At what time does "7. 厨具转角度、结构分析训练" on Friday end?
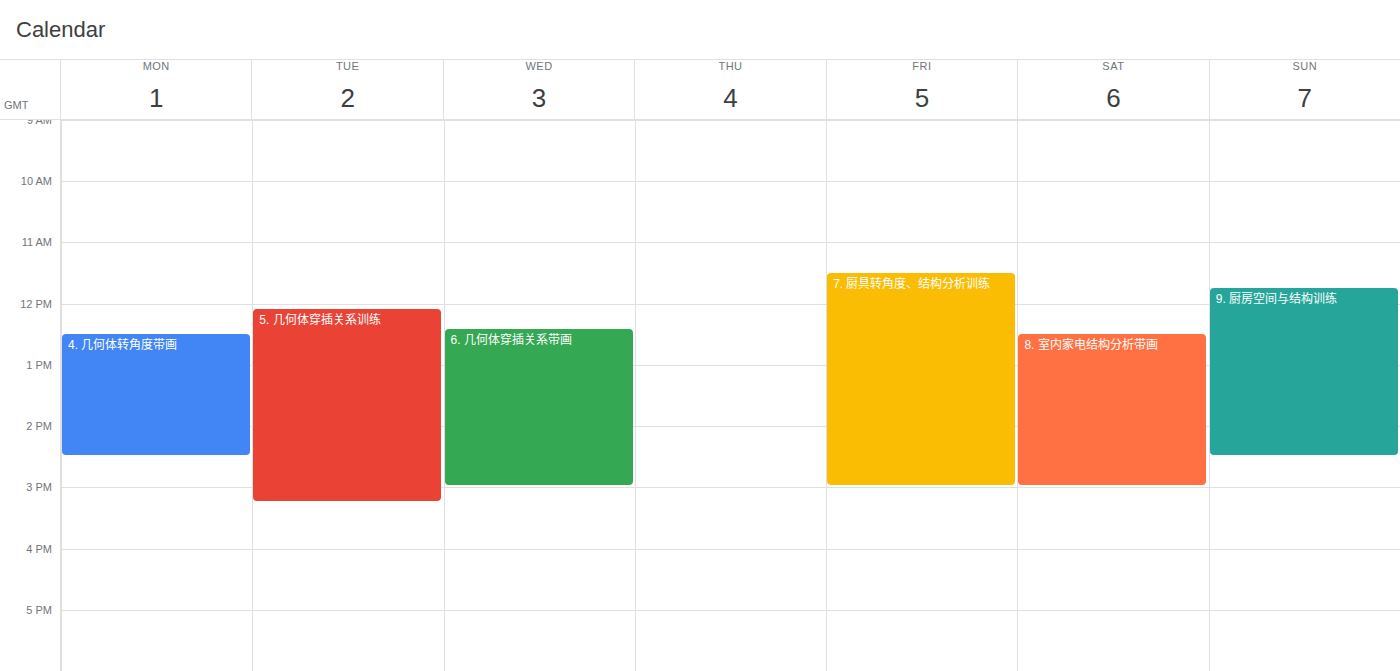
3:00 PM